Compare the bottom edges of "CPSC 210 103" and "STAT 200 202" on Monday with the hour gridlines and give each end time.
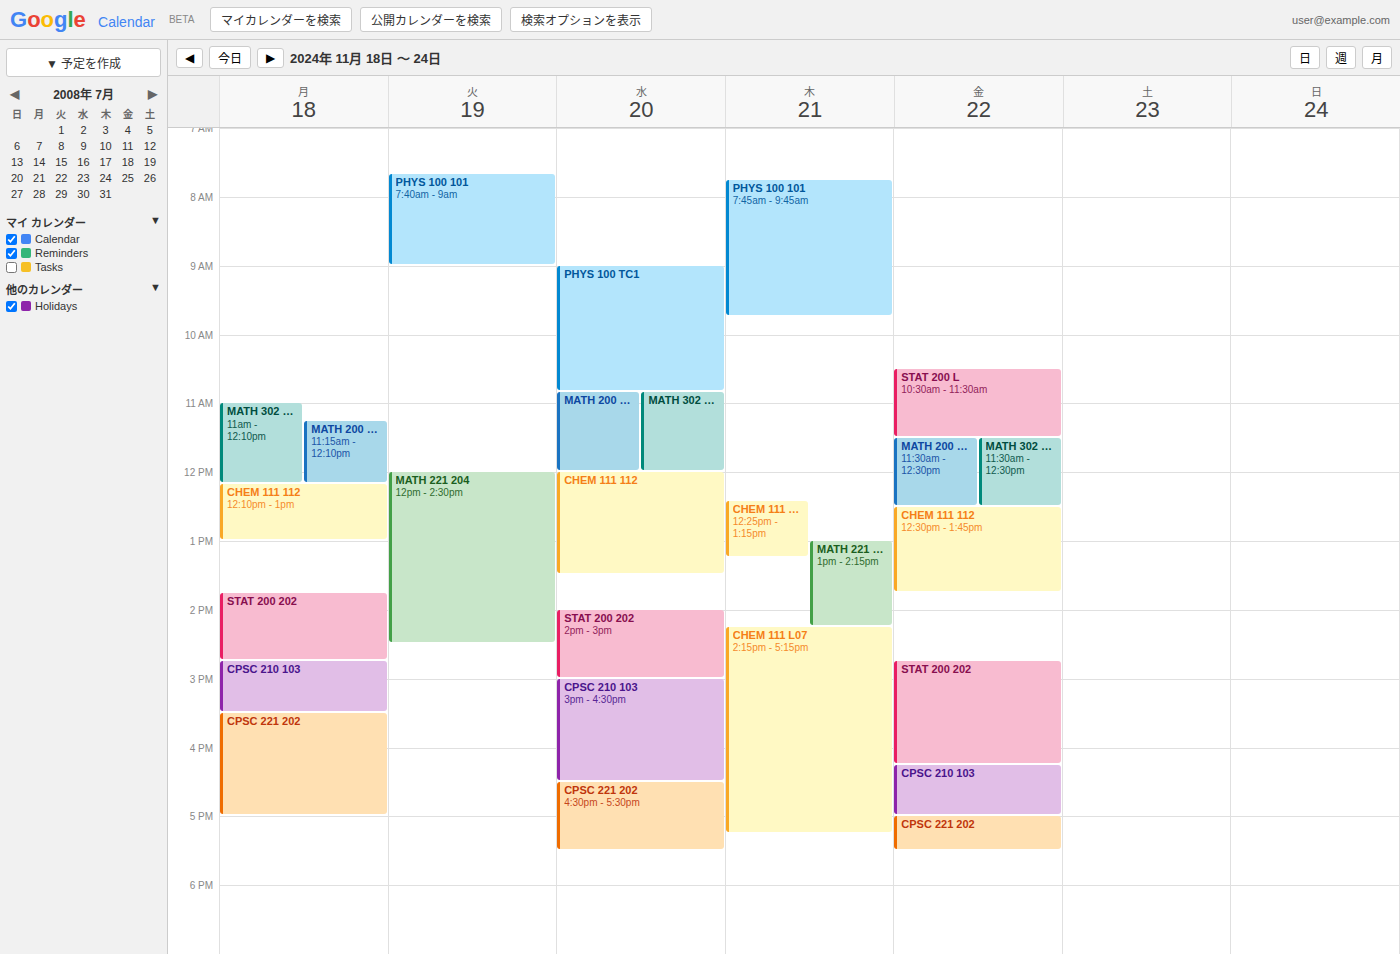
"CPSC 210 103": 3:30 PM, halfway between the 3 PM and 4 PM lines. "STAT 200 202": 2:45 PM, neither: three quarters of the way from the 2 PM line to the 3 PM line.